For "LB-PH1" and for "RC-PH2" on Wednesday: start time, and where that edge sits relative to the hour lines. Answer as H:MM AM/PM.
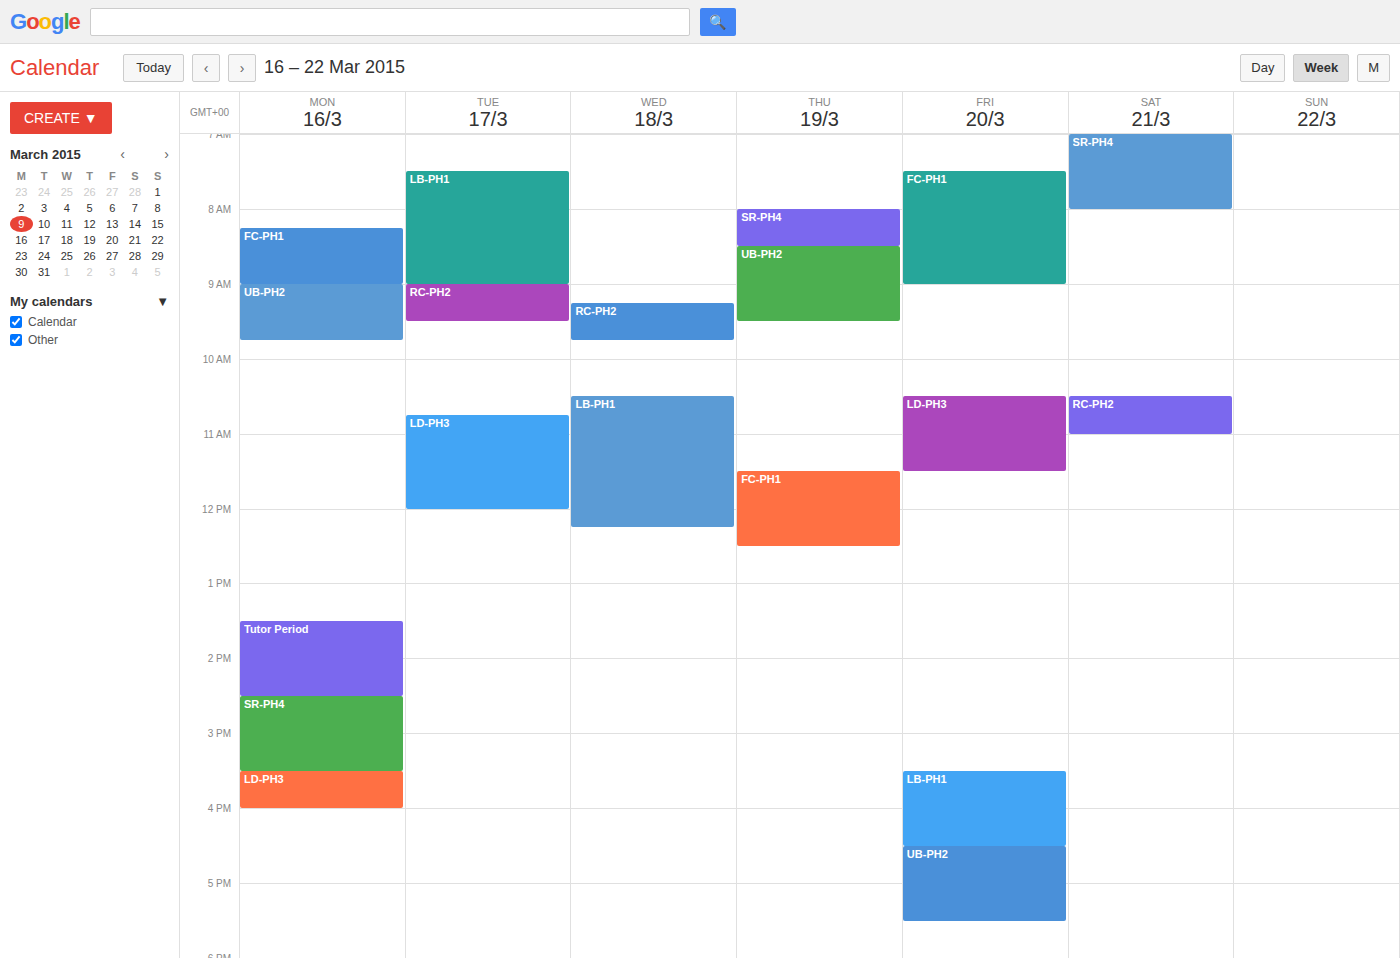
"LB-PH1": 10:30 AM, halfway between the 10 AM and 11 AM lines. "RC-PH2": 9:15 AM, neither: a quarter of the way from the 9 AM line to the 10 AM line.